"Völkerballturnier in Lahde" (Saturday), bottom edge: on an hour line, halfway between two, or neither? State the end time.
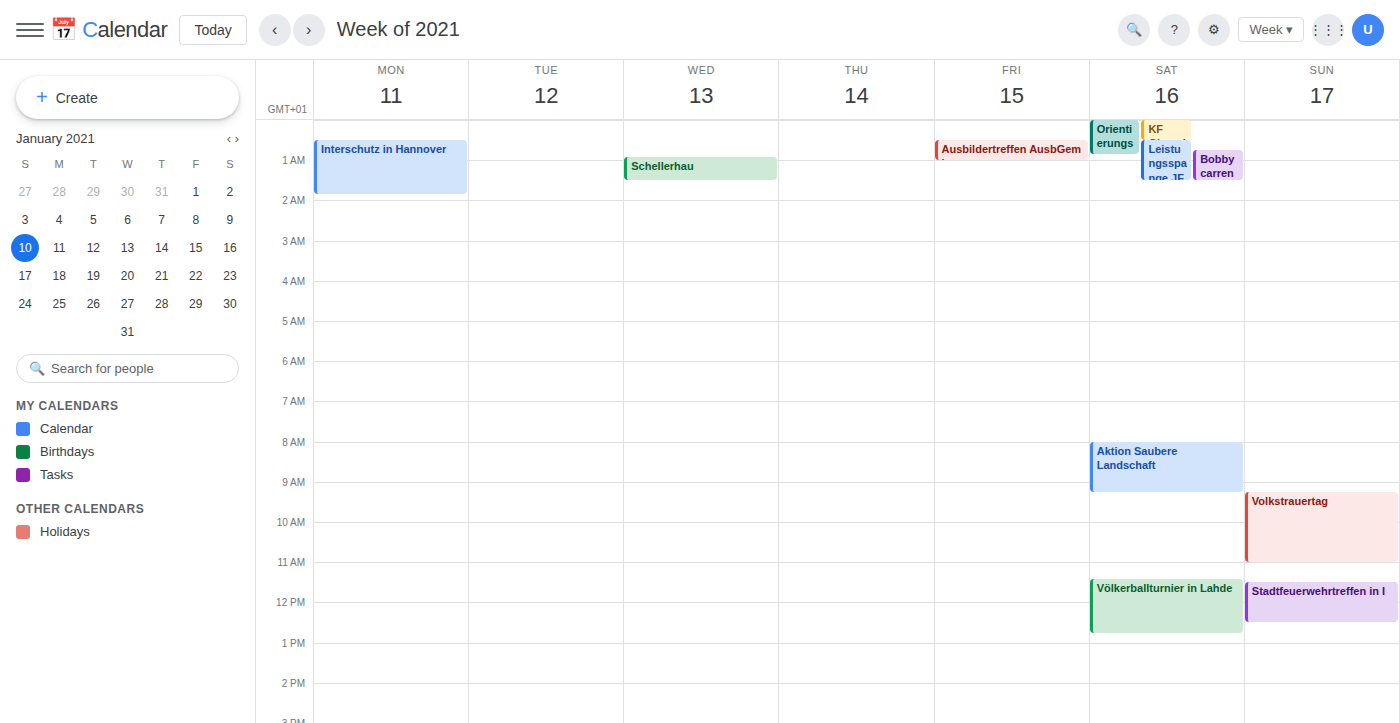
12:45 PM -- neither: three quarters of the way from the 12 PM line to the 1 PM line.